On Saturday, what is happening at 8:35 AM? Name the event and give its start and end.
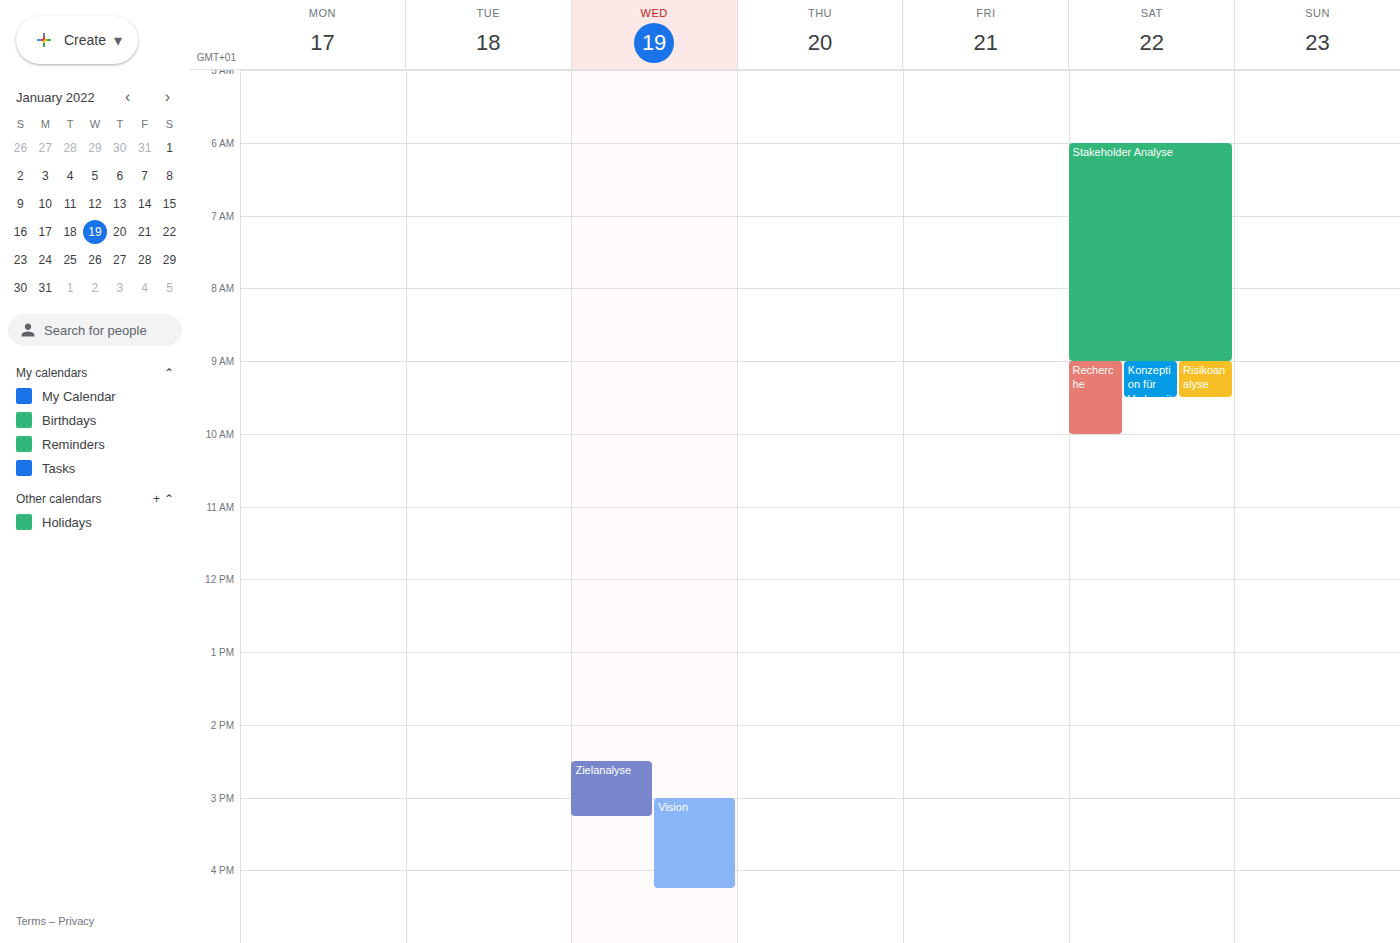
"Stakeholder Analyse", 6:00 AM to 9:00 AM